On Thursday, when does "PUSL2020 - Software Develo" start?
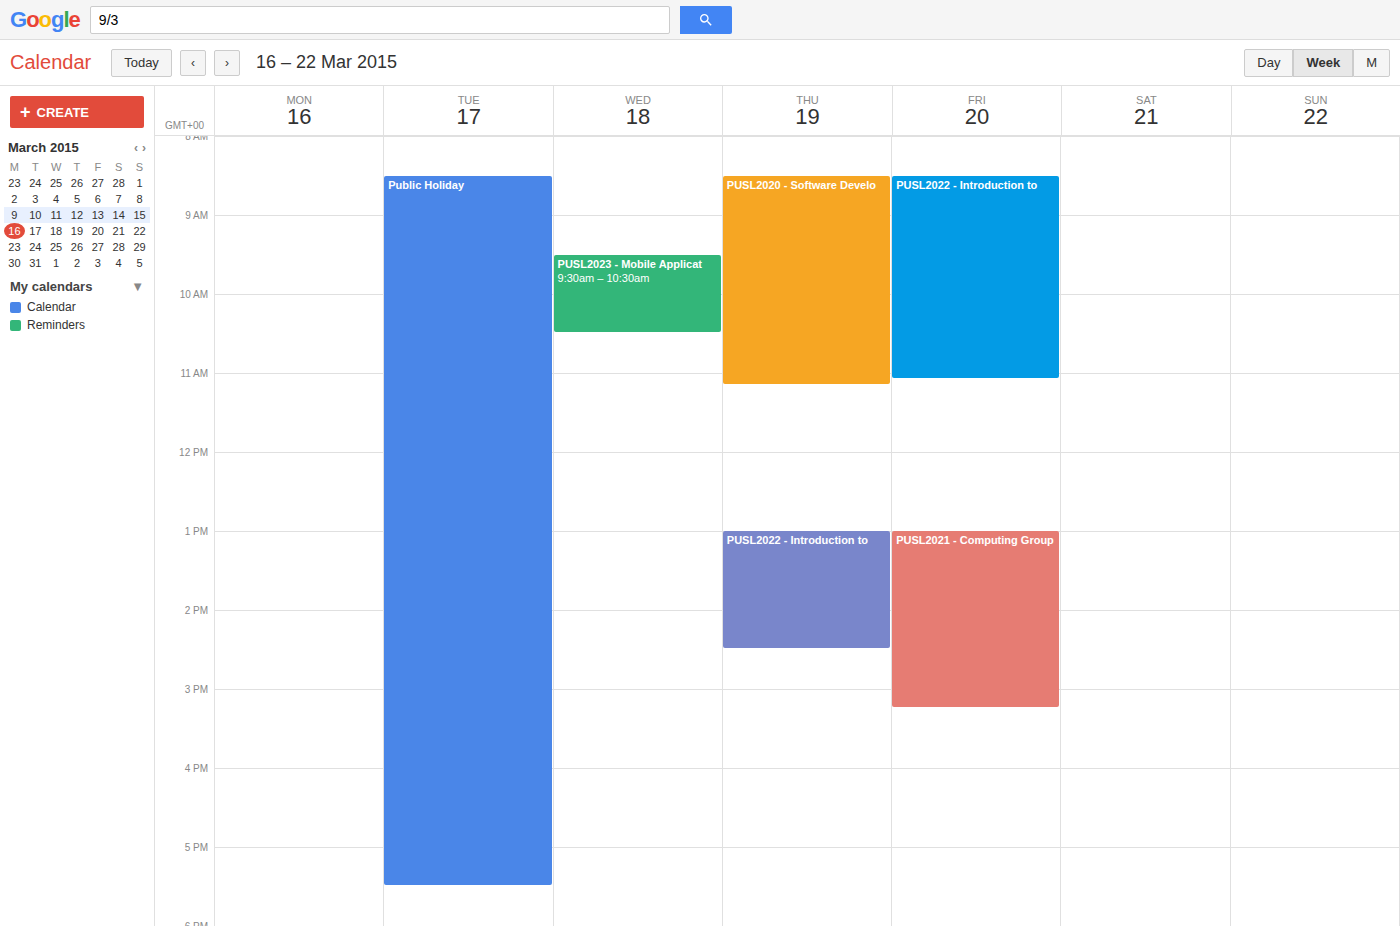
8:30 AM